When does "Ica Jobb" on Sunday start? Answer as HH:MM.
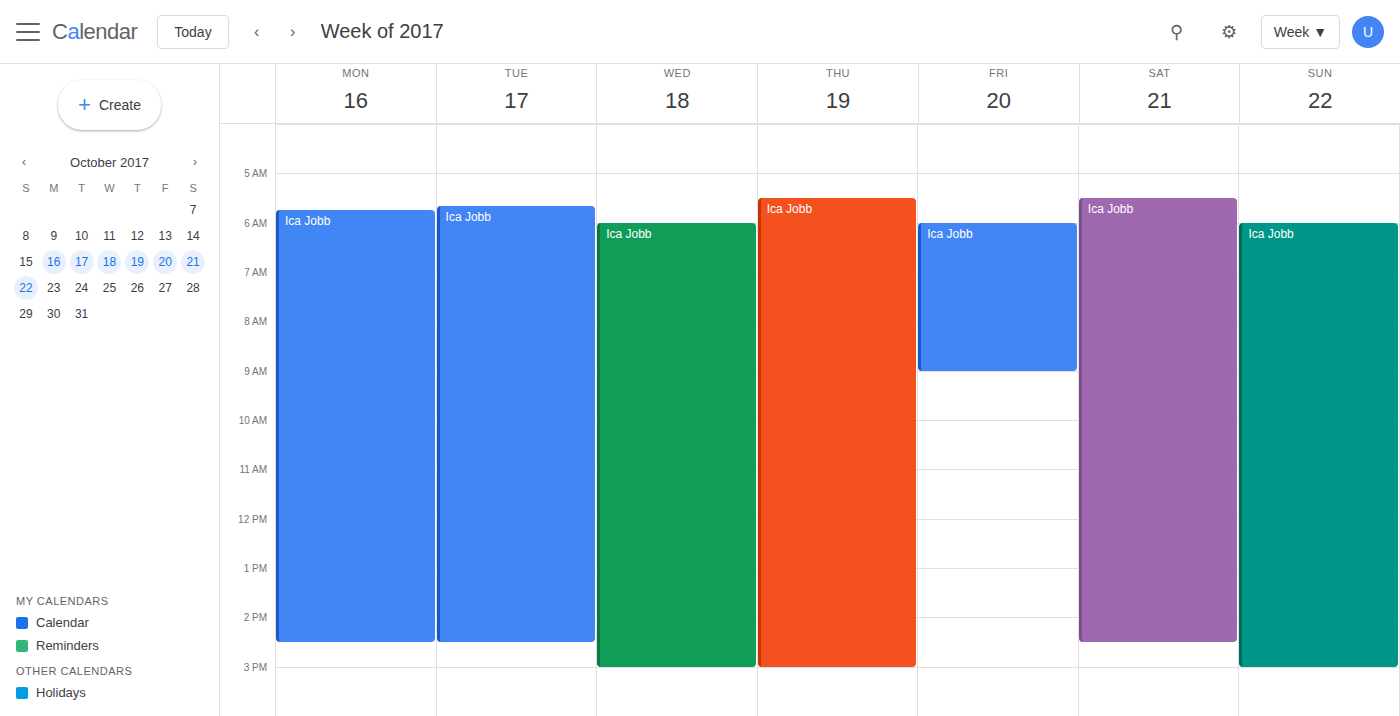
06:00